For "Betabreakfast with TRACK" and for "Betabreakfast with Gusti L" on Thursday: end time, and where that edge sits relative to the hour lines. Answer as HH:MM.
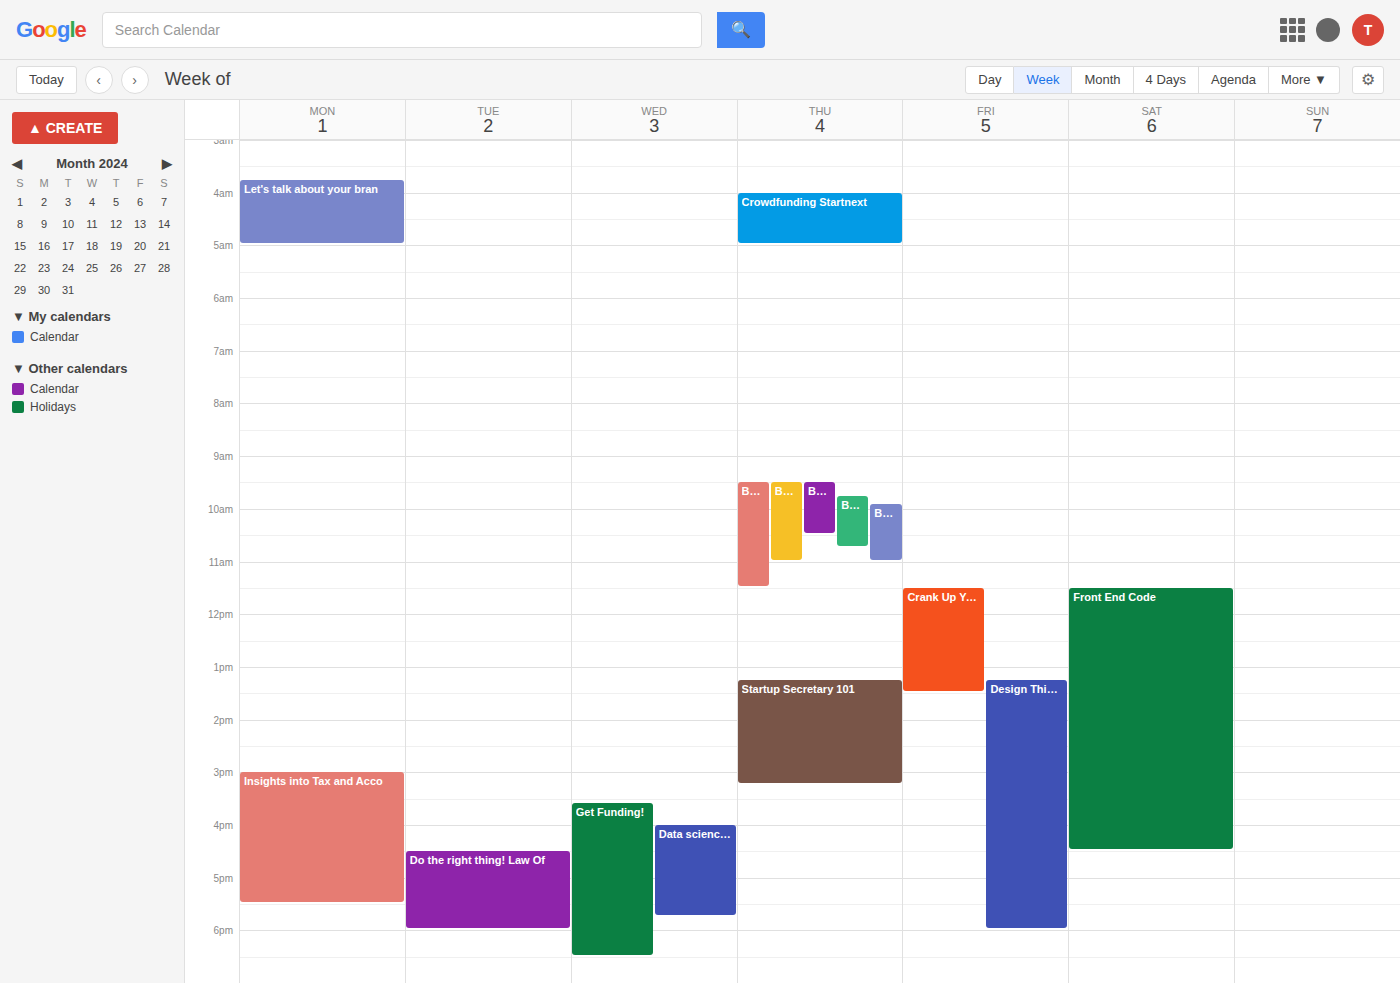
"Betabreakfast with TRACK": 11:30, halfway between the 11:00 and 12:00 lines. "Betabreakfast with Gusti L": 11:00, exactly on the 11:00 line.